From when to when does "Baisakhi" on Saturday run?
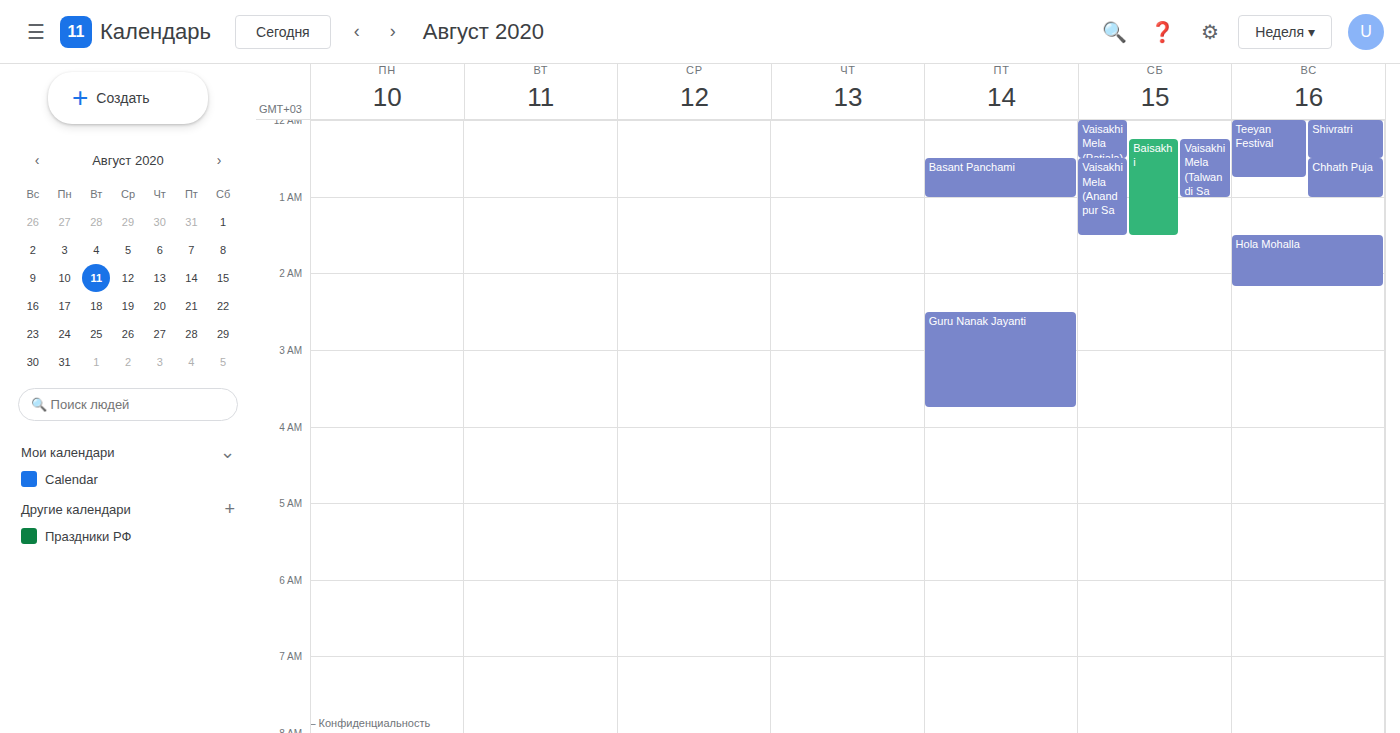
12:15 AM to 1:30 AM